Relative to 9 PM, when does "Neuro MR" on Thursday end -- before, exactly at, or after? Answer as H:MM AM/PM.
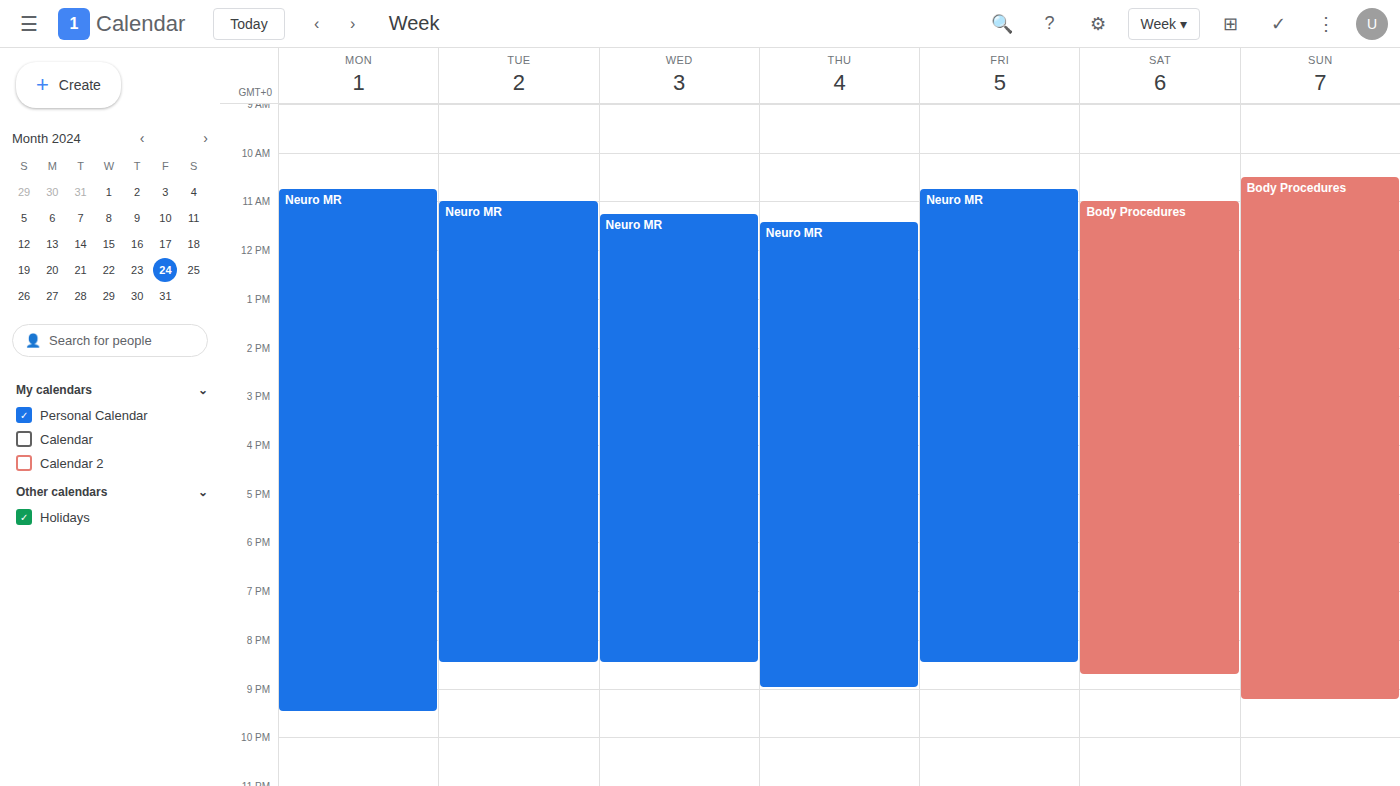
9:00 PM -- exactly at 9 PM, on the 9 PM line.